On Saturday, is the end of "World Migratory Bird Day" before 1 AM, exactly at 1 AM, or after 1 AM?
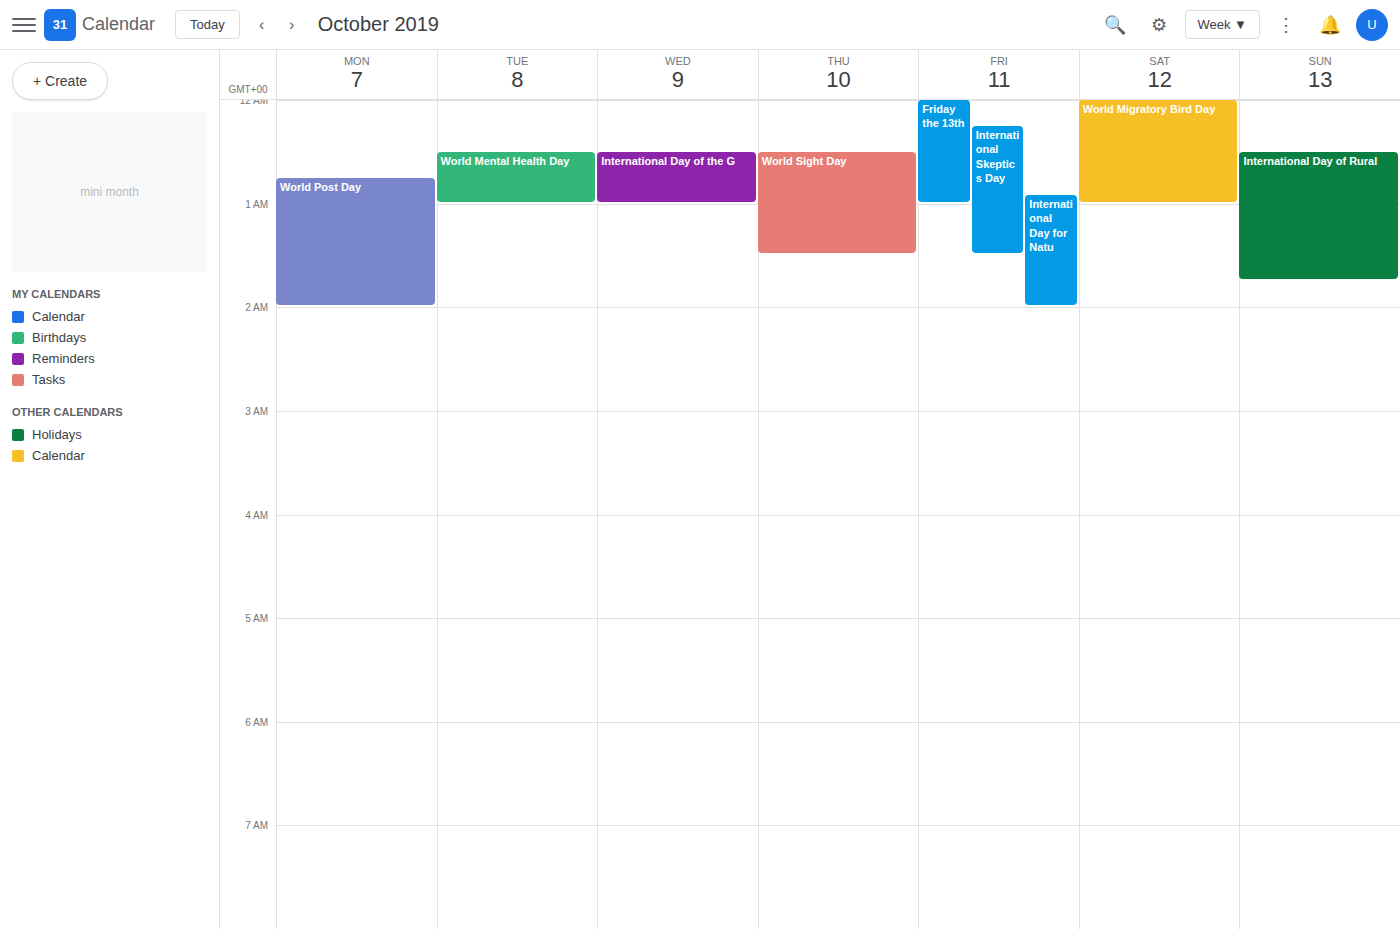
1:00 AM -- exactly at 1 AM, on the 1 AM line.